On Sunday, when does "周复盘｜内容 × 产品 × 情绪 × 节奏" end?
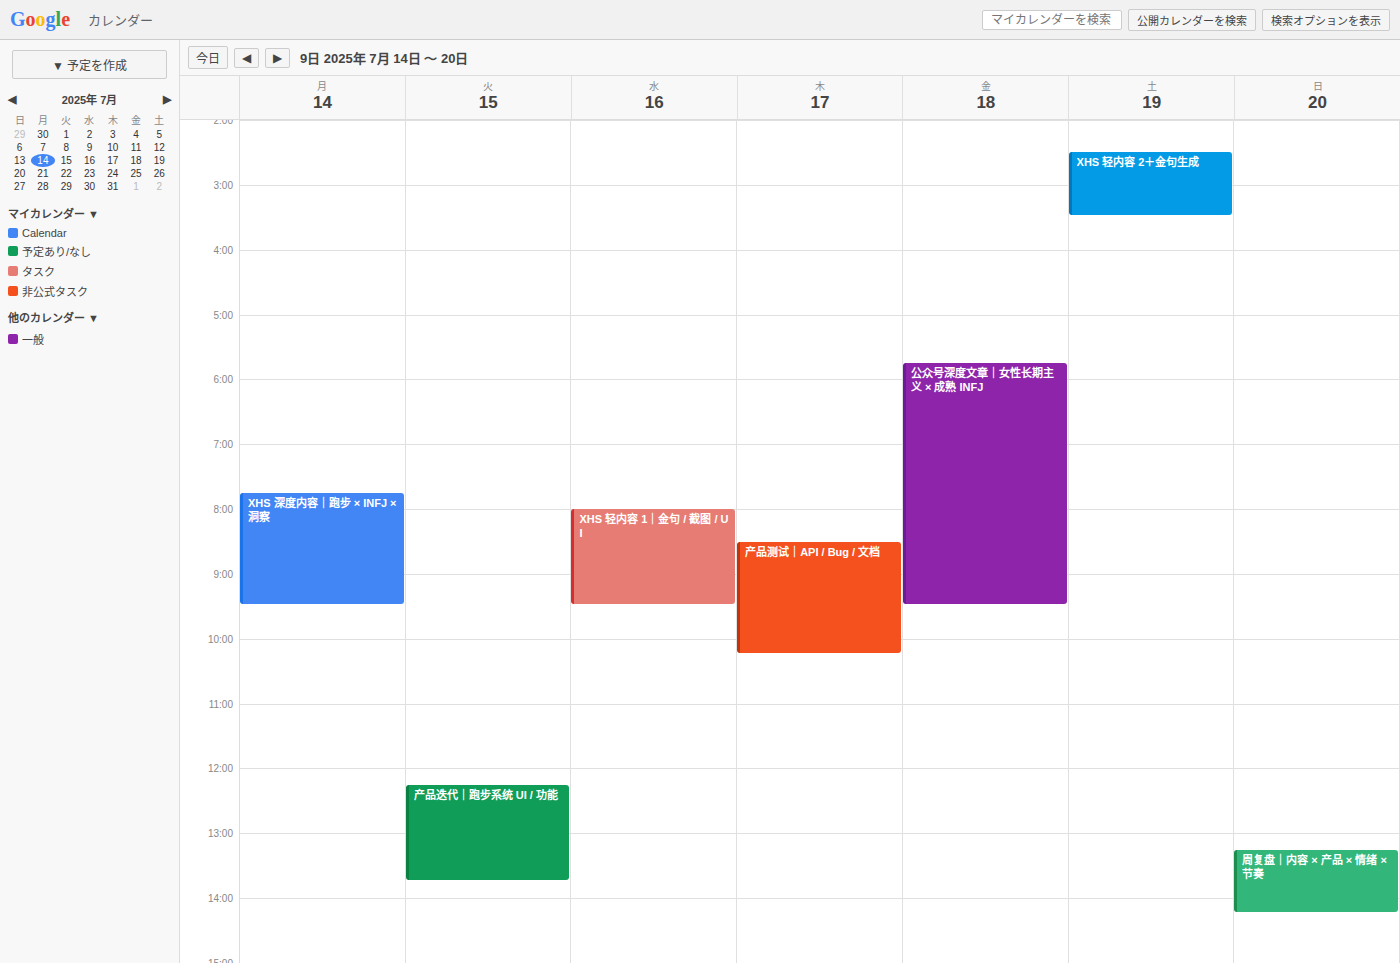
2:15 PM